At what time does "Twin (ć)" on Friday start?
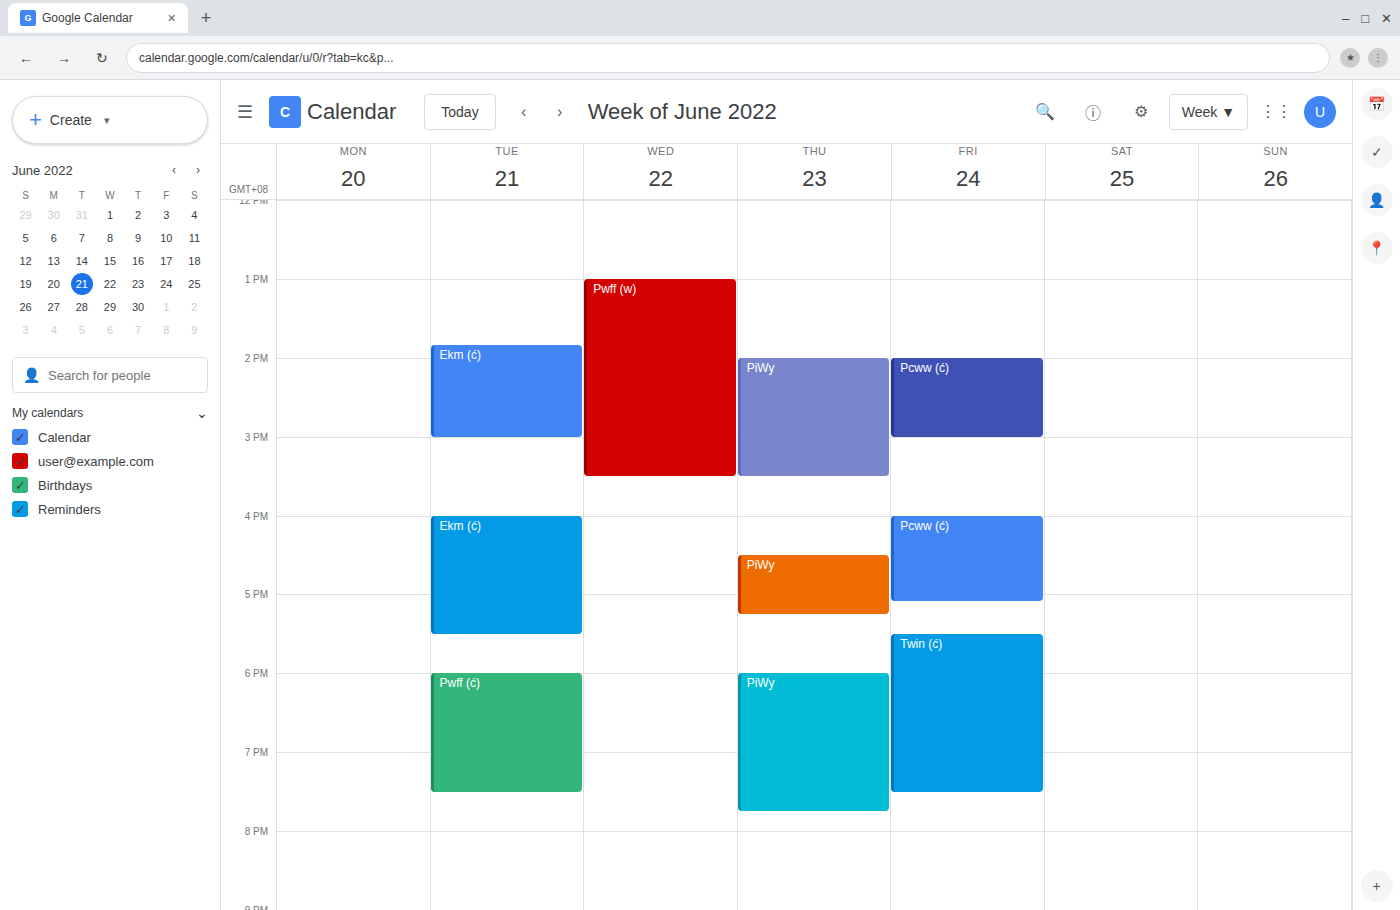
5:30 PM